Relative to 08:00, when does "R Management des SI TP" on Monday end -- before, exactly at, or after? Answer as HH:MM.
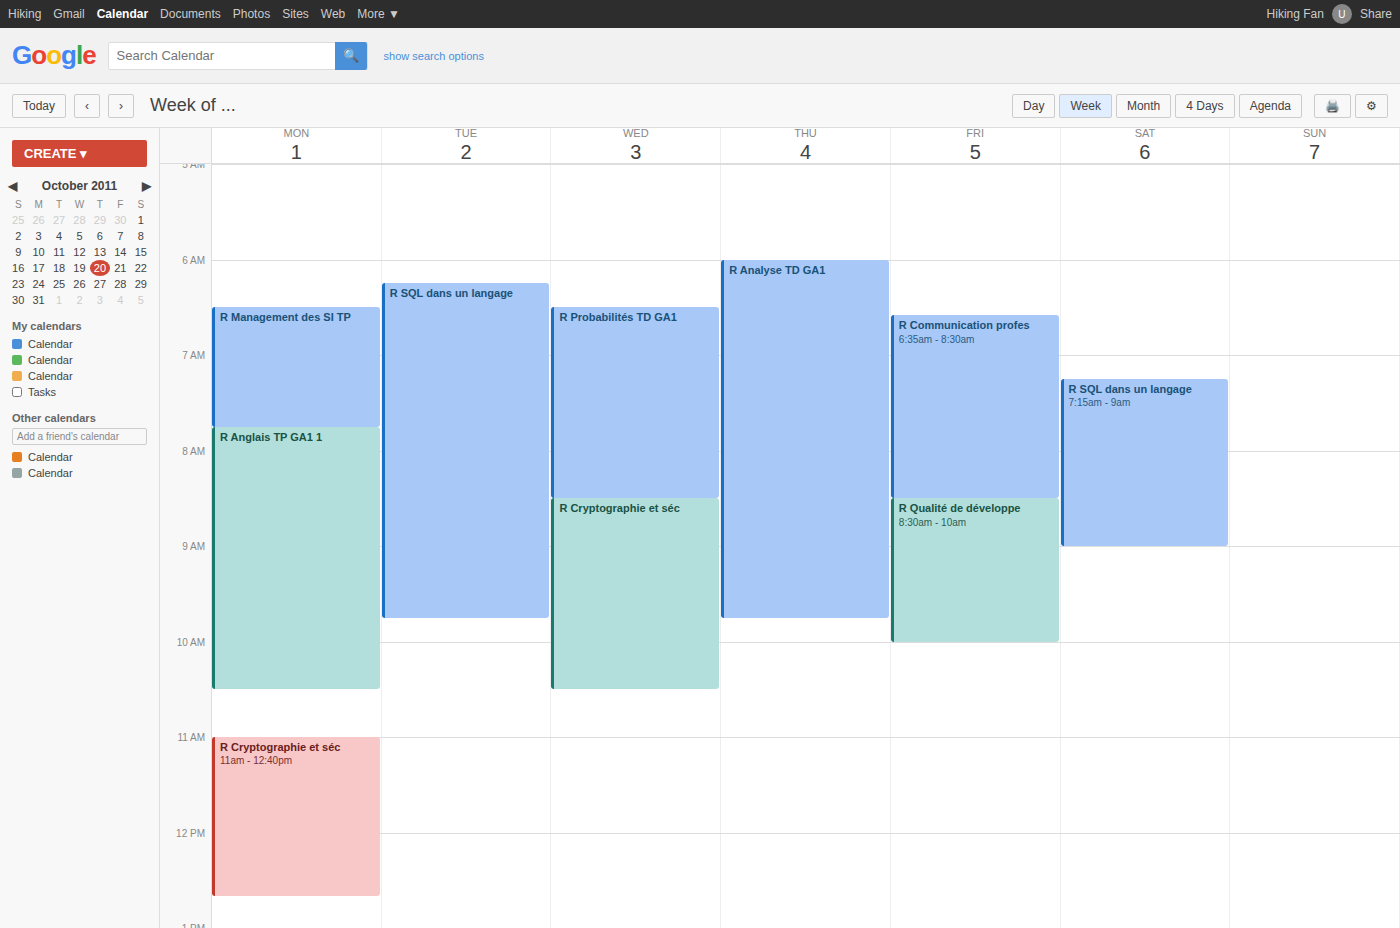
07:45 -- before 08:00, 15 minutes above the 08:00 line.